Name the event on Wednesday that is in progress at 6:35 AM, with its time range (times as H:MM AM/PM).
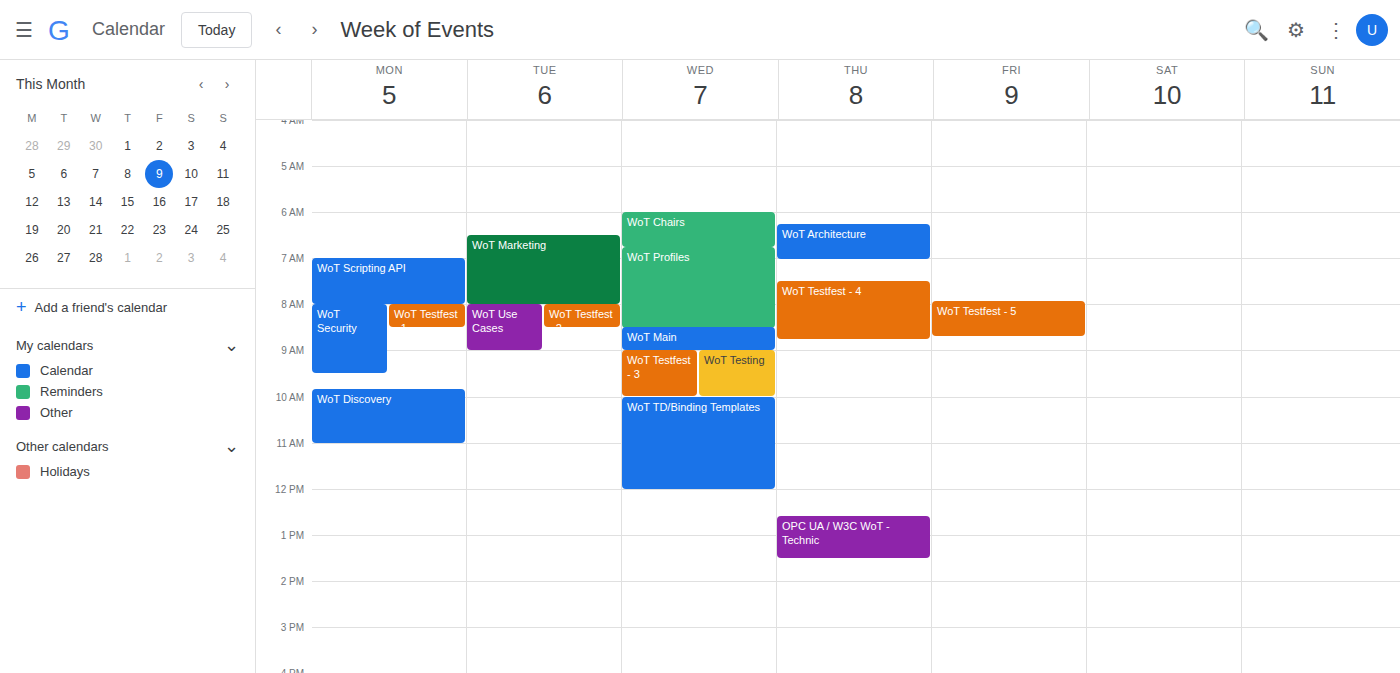
"WoT Chairs", 6:00 AM to 6:45 AM